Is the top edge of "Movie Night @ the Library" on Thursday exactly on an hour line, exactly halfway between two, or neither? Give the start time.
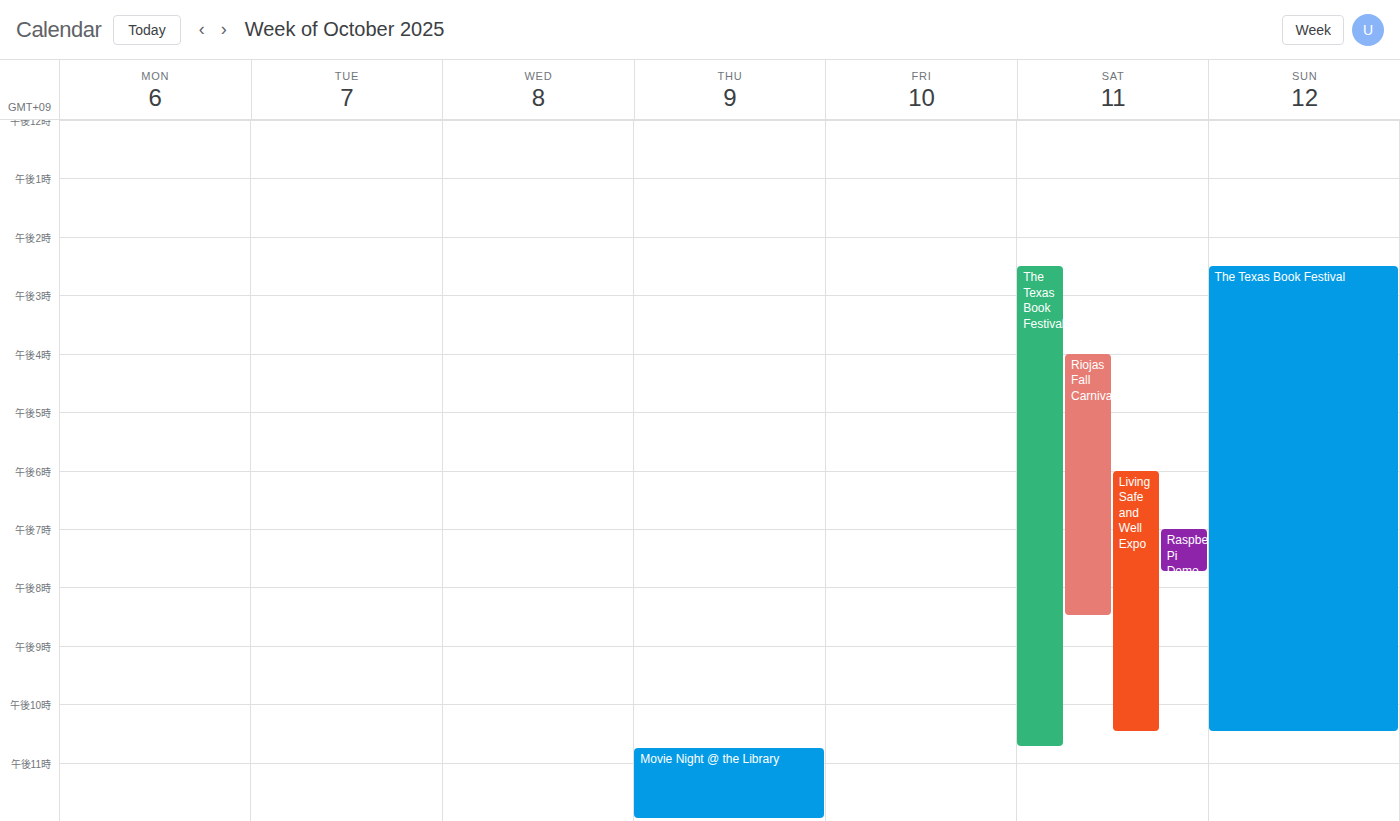
10:45 PM -- neither: three quarters of the way from the 10 PM line to the 11 PM line.